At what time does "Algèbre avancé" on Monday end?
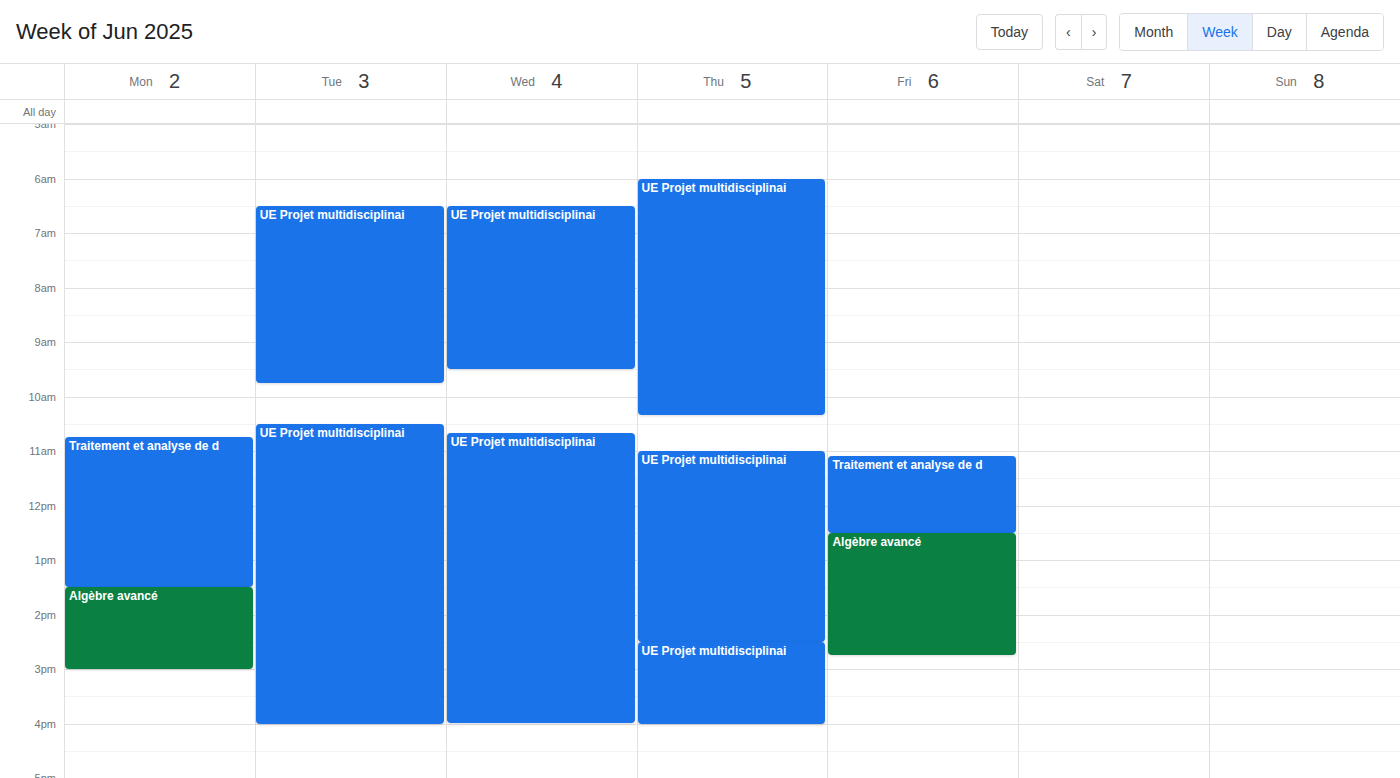
3:00 PM